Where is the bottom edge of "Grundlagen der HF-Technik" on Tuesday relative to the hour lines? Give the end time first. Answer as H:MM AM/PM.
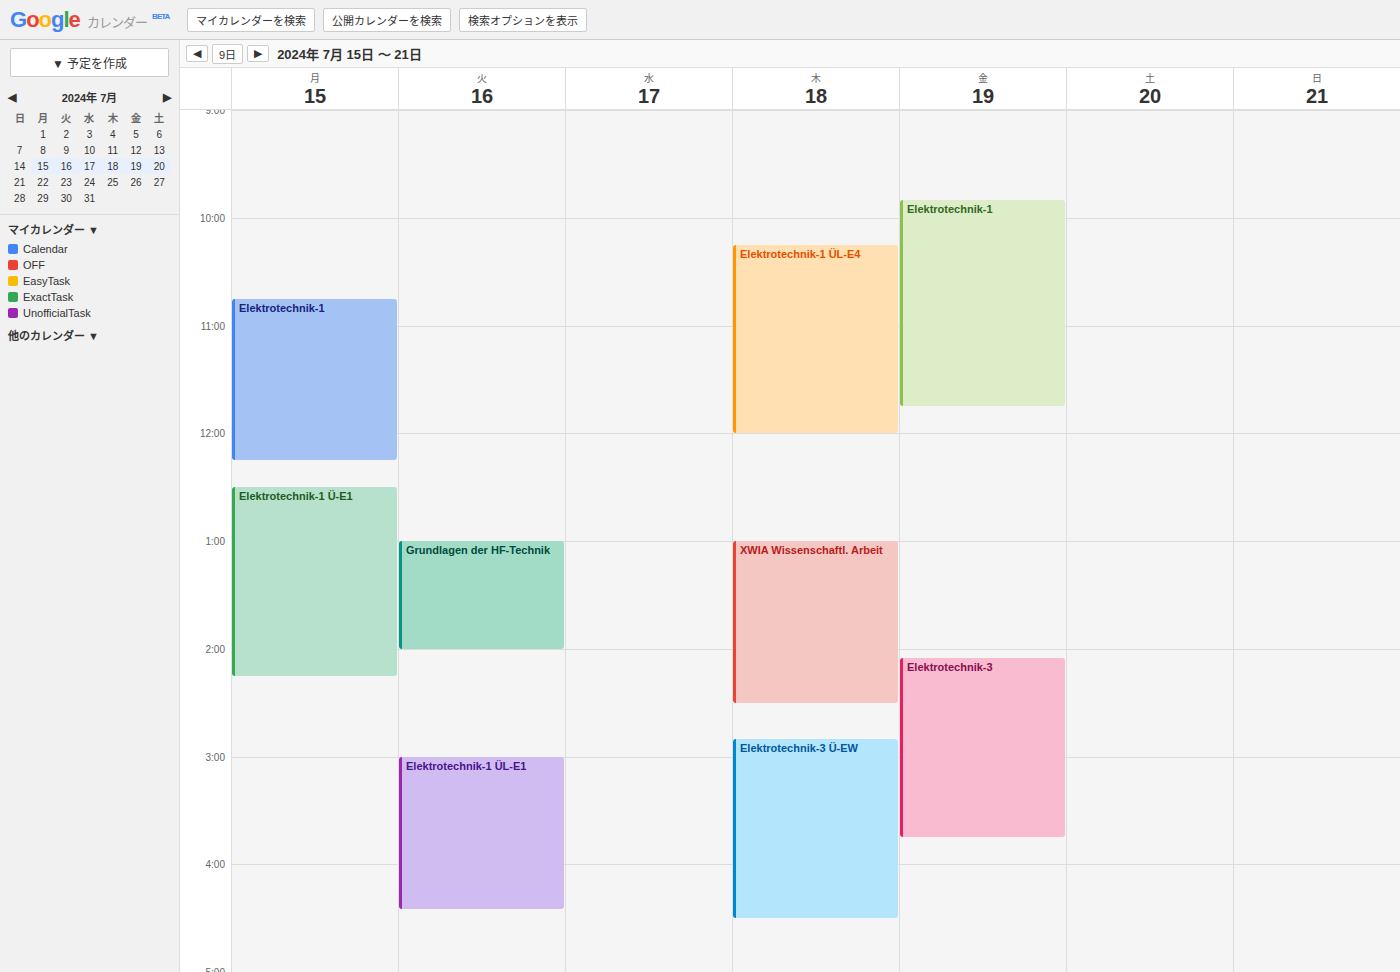
2:00 PM -- exactly on the 2 PM line.